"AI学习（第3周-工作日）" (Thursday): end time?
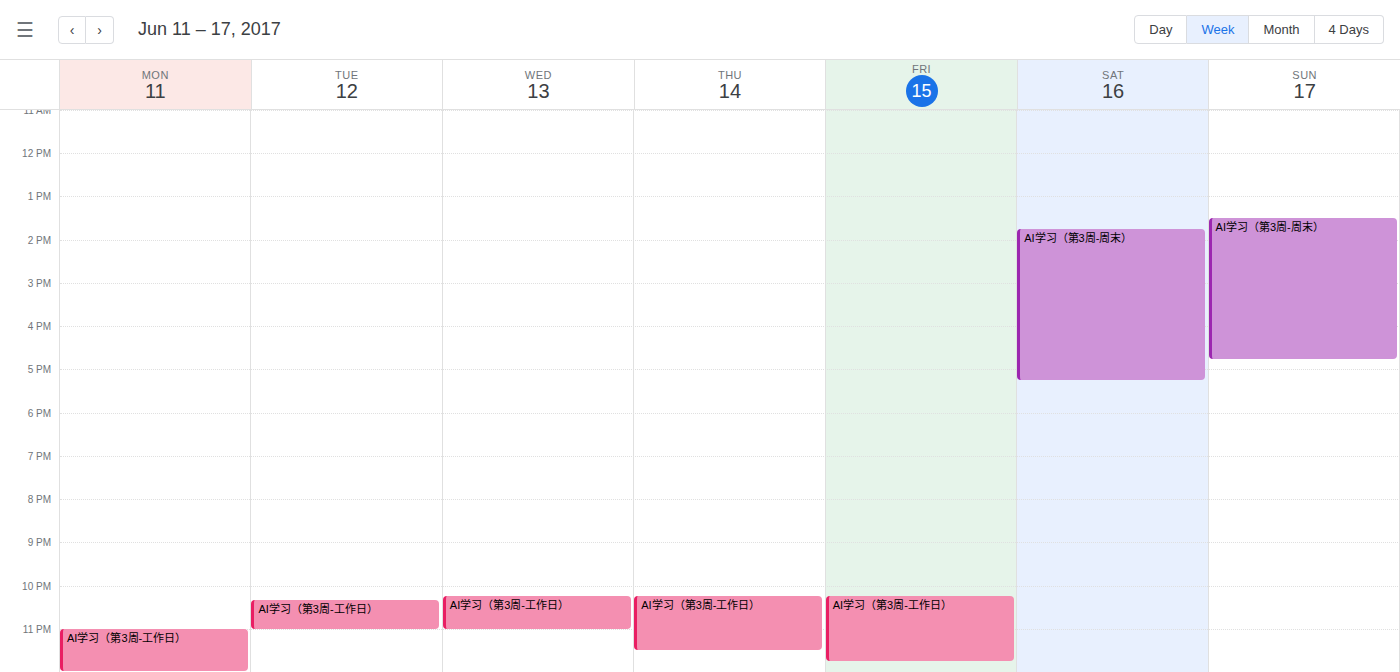
11:30 PM